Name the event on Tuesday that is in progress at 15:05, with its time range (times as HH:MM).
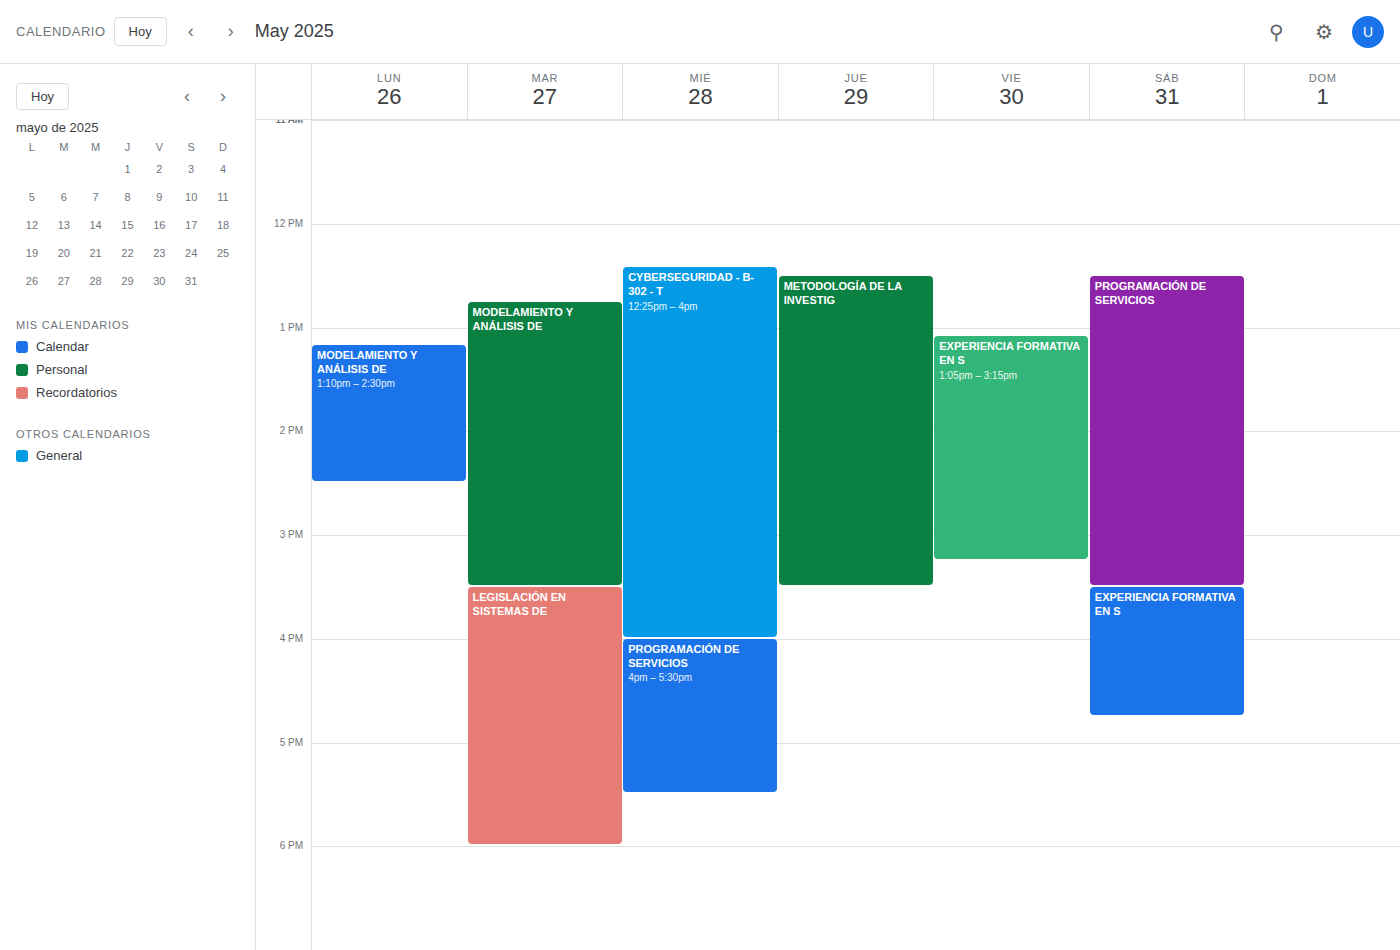
"MODELAMIENTO Y ANÁLISIS DE", 12:45 to 15:30